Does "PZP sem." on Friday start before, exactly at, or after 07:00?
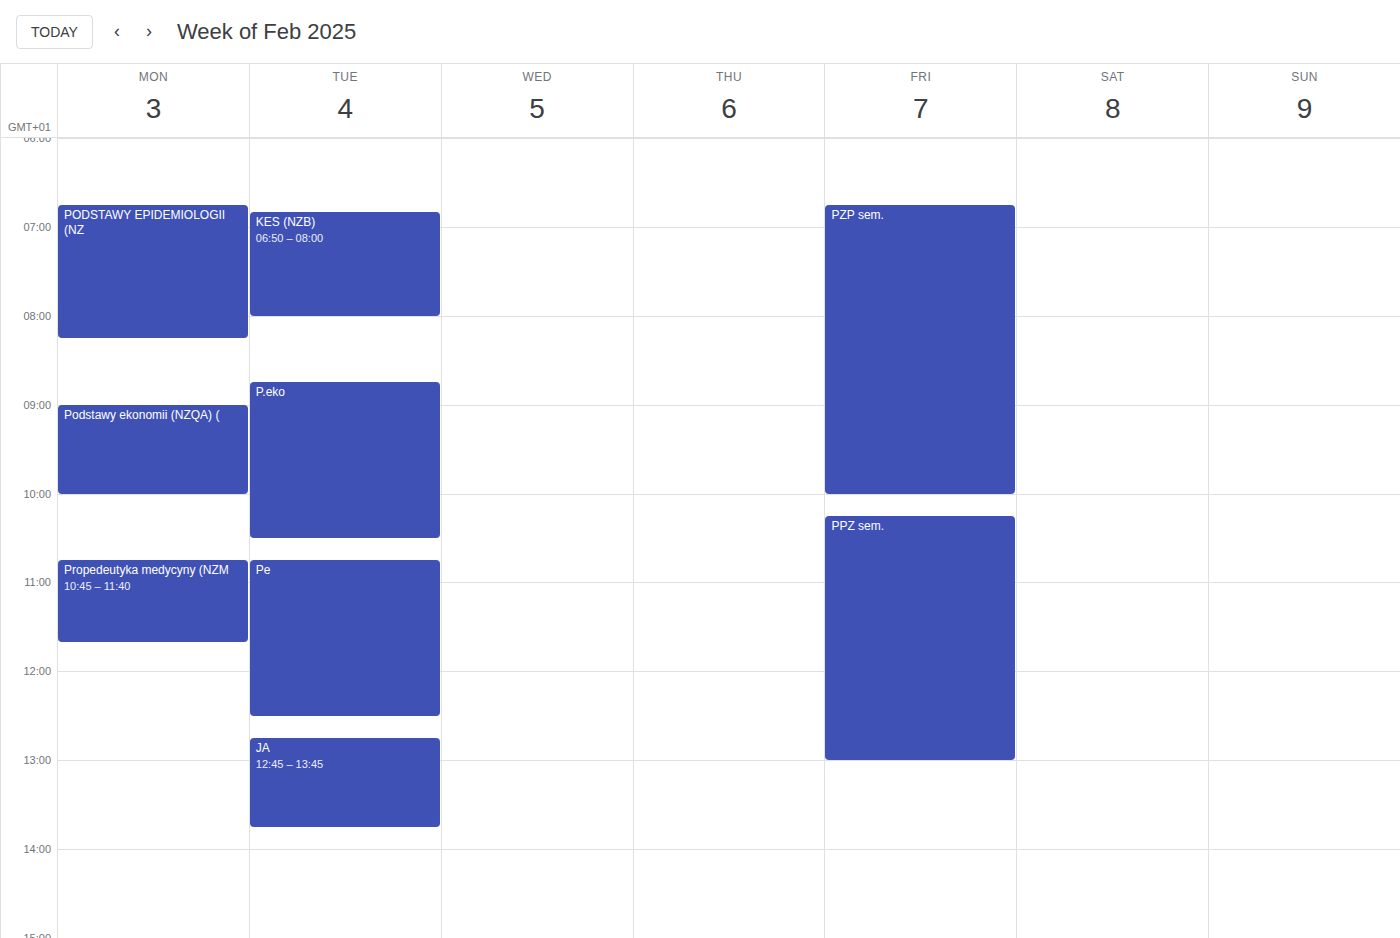
06:45 -- before 07:00, 15 minutes above the 07:00 line.